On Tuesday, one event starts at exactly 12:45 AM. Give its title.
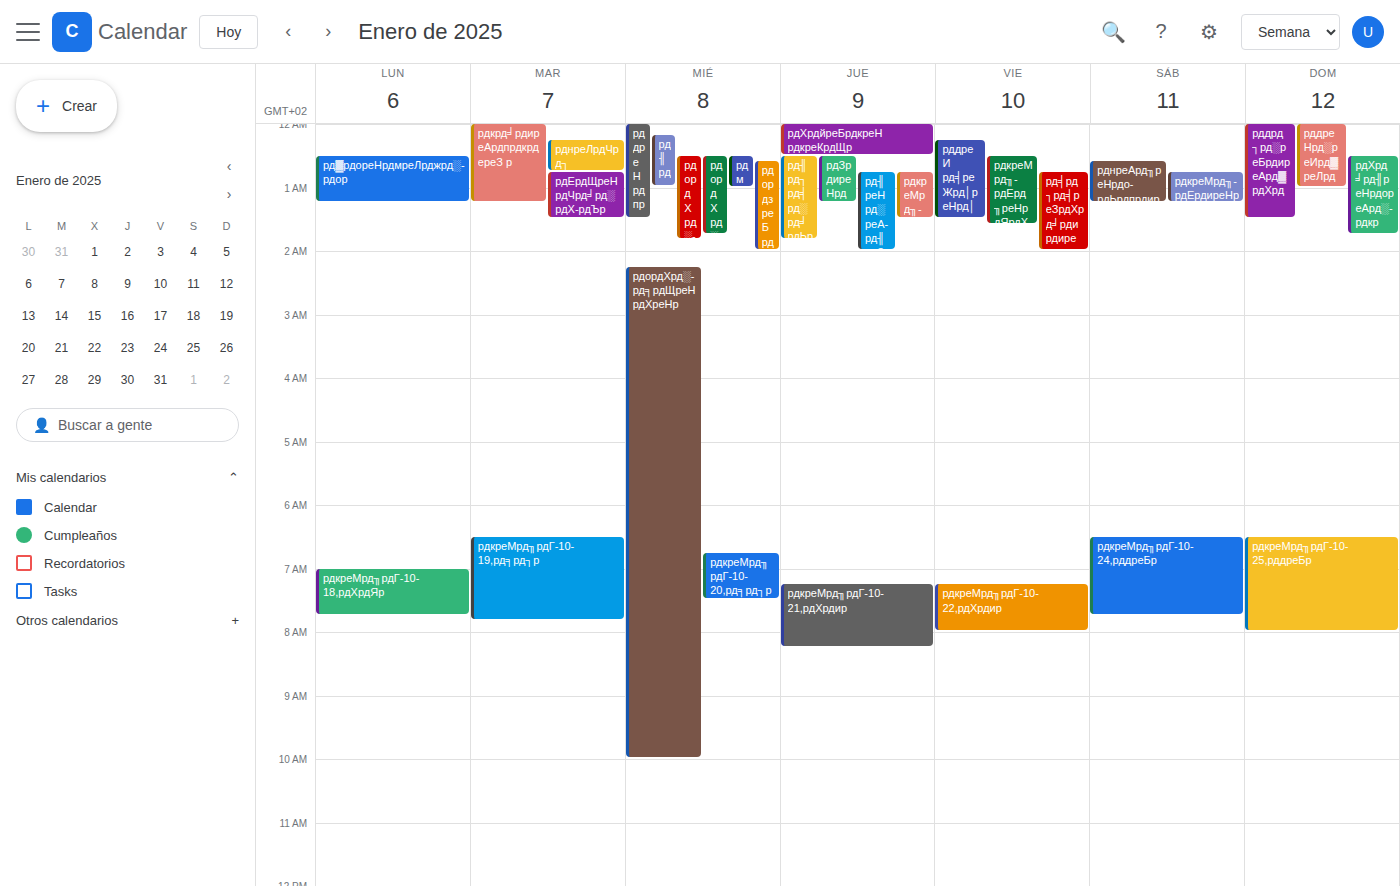
"рдЕрдЩреНрдЧрд╛рд░рдХ-рдЪр"